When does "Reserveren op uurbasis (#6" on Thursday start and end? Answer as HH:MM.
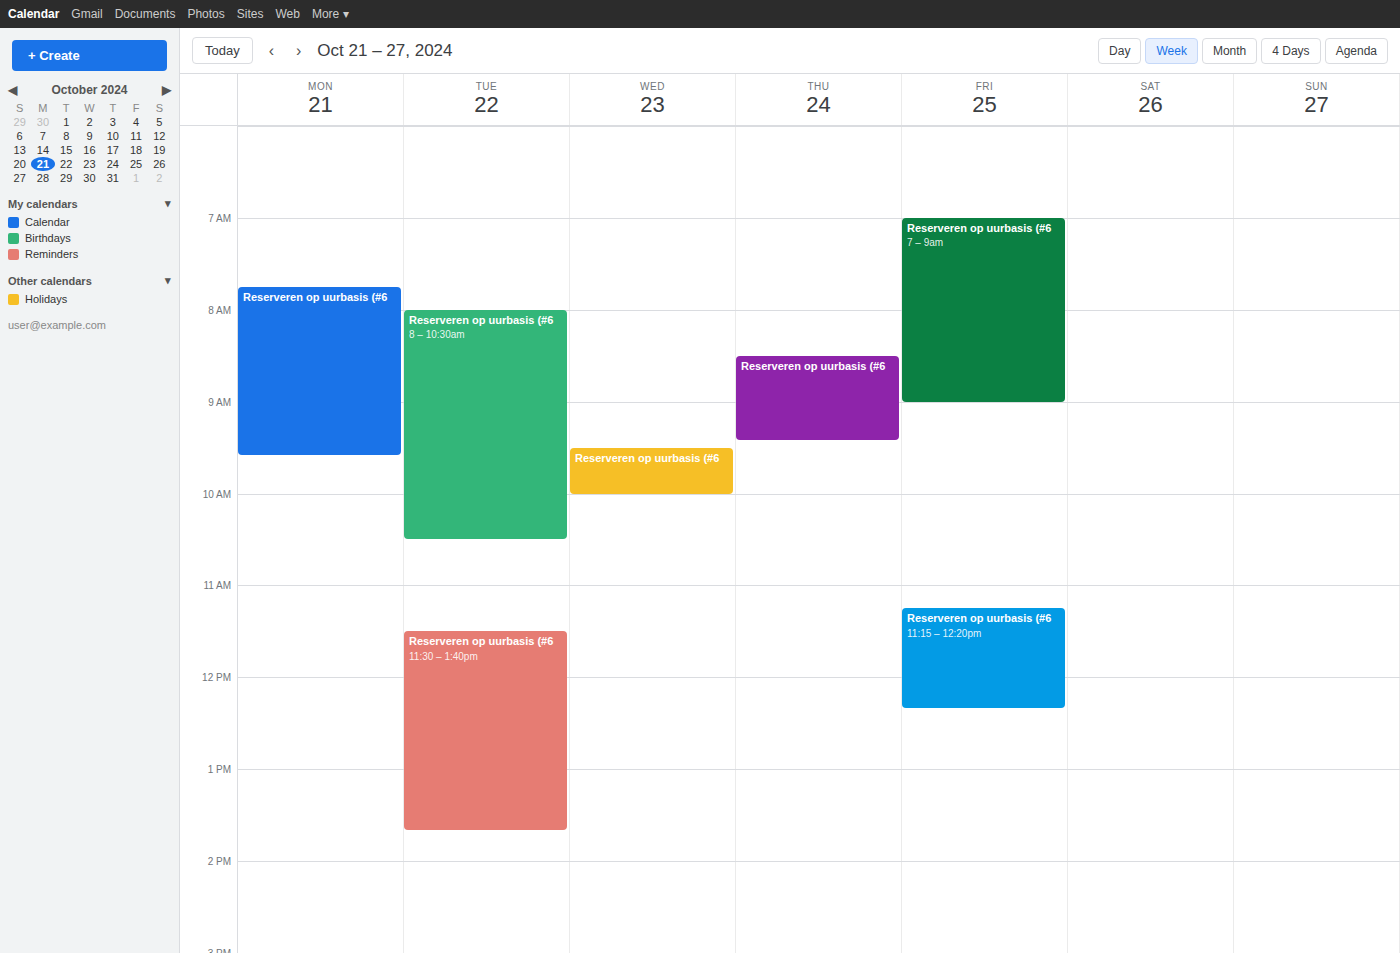
08:30 to 09:25